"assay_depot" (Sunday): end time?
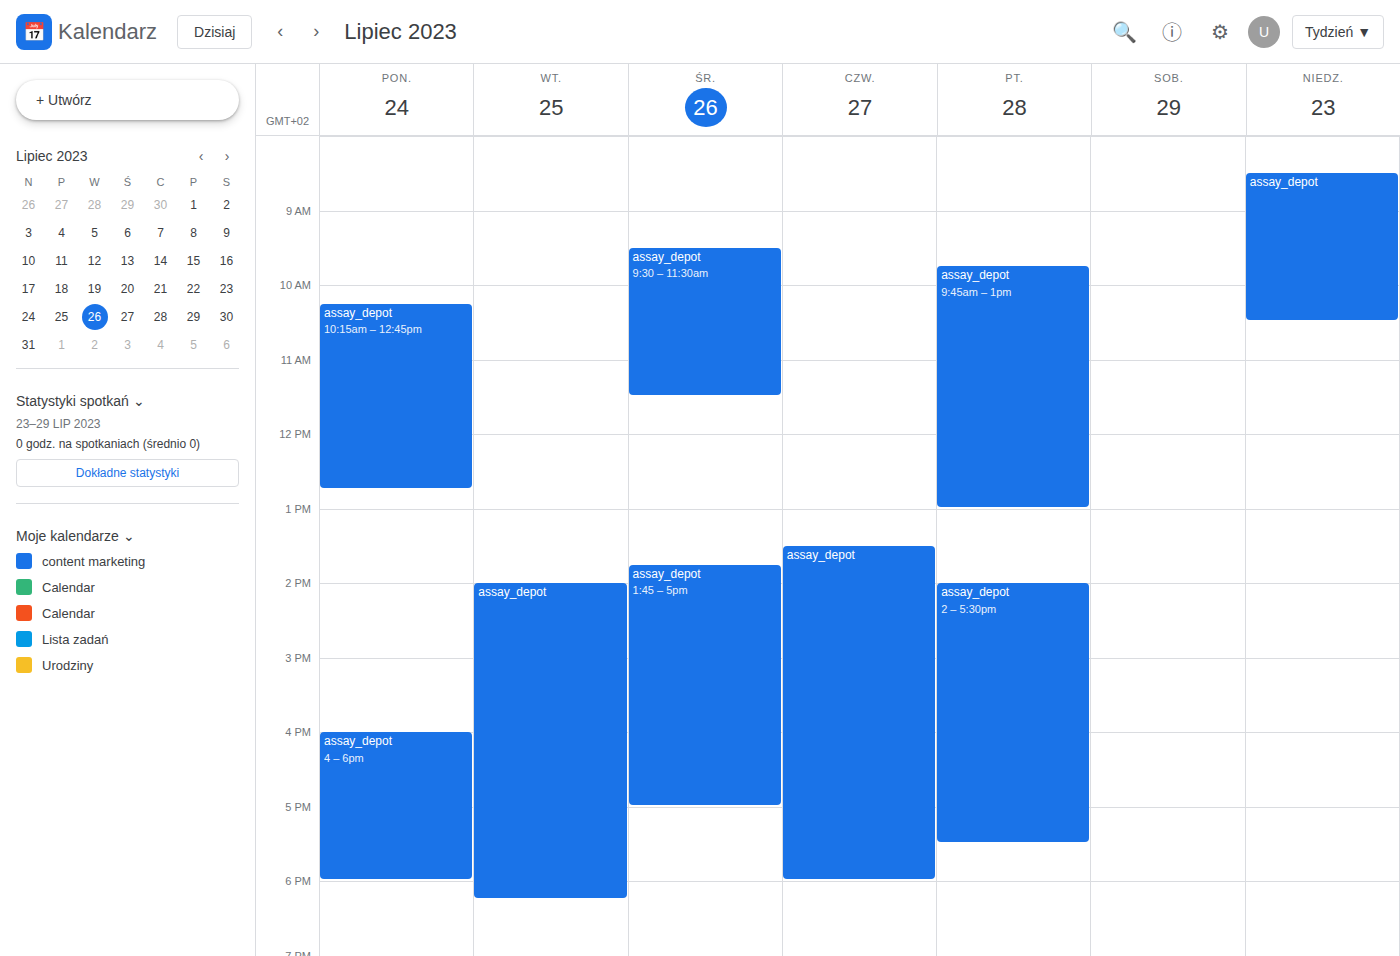
10:30